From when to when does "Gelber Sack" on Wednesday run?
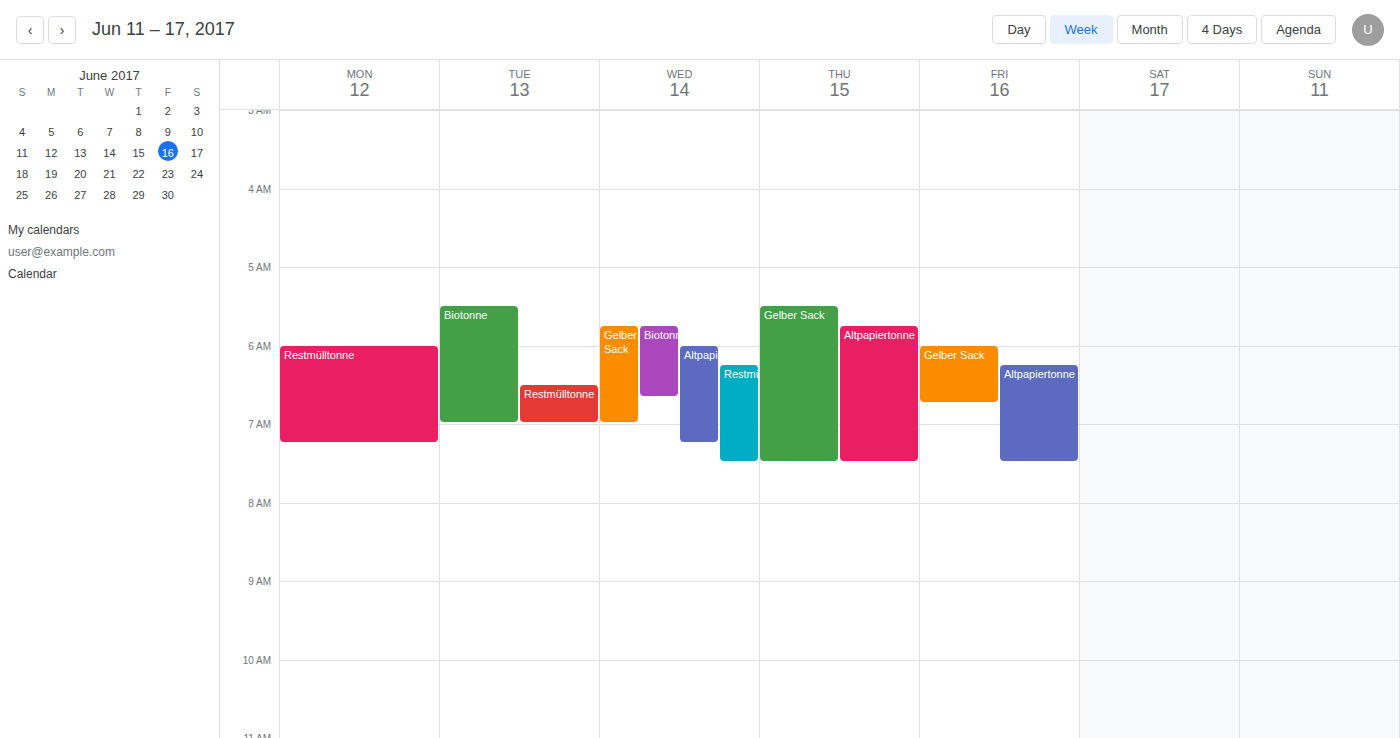
5:45 AM to 7:00 AM